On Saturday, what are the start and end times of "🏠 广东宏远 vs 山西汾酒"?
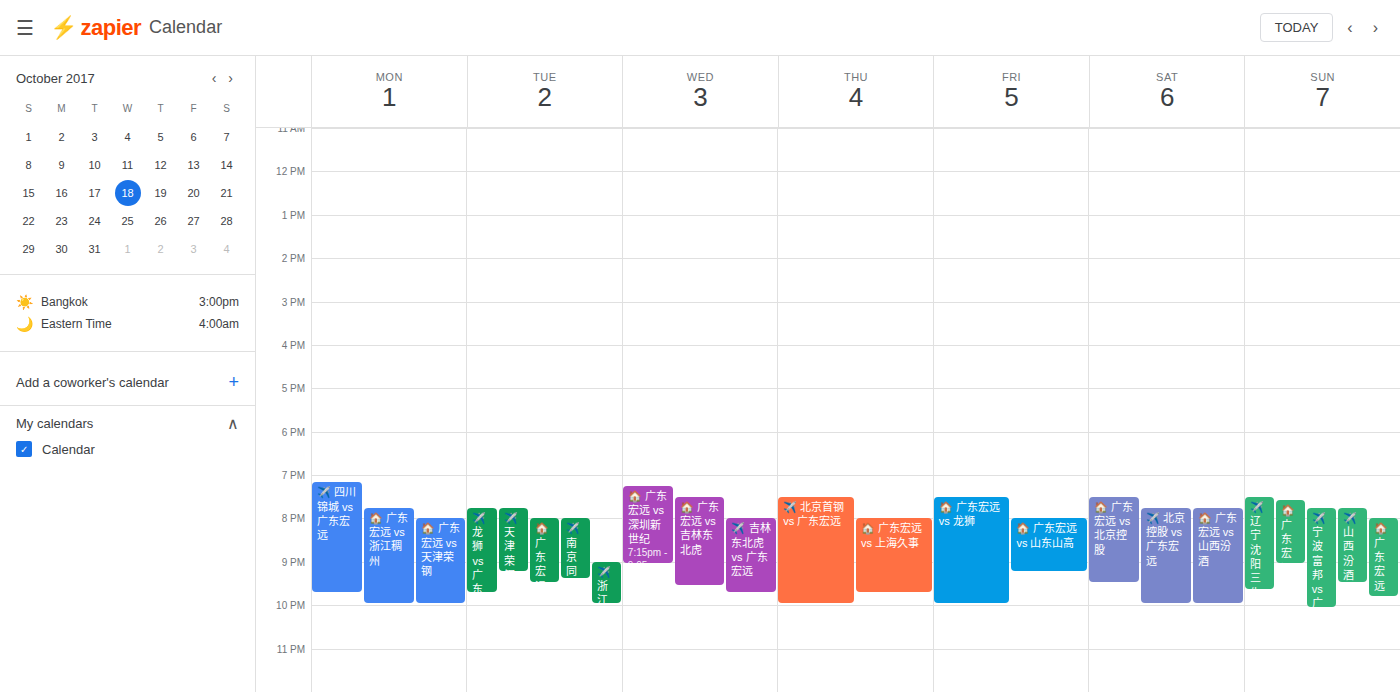
7:45 PM to 10:00 PM